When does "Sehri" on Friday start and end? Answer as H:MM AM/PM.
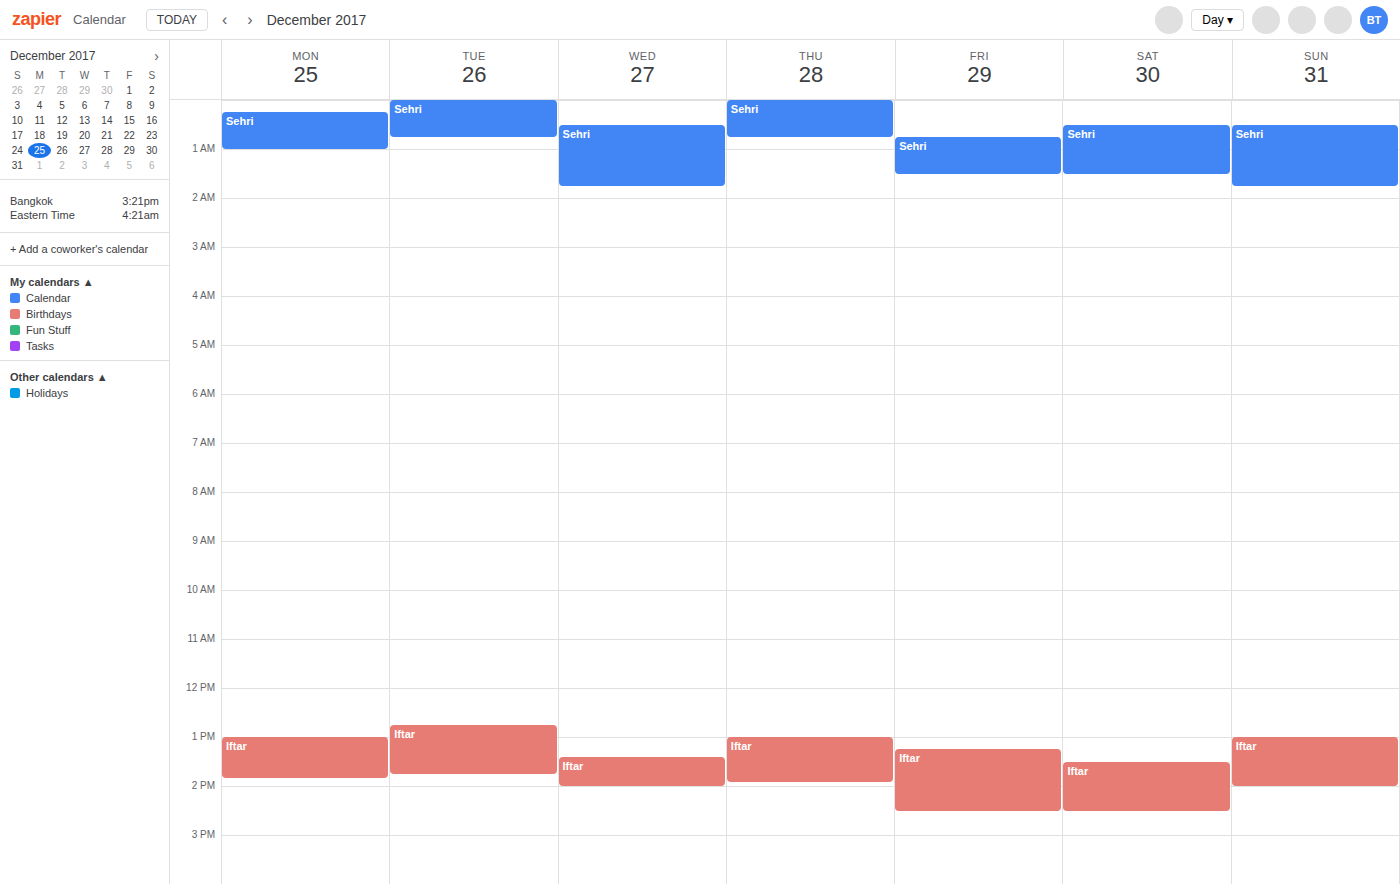
12:45 AM to 1:30 AM